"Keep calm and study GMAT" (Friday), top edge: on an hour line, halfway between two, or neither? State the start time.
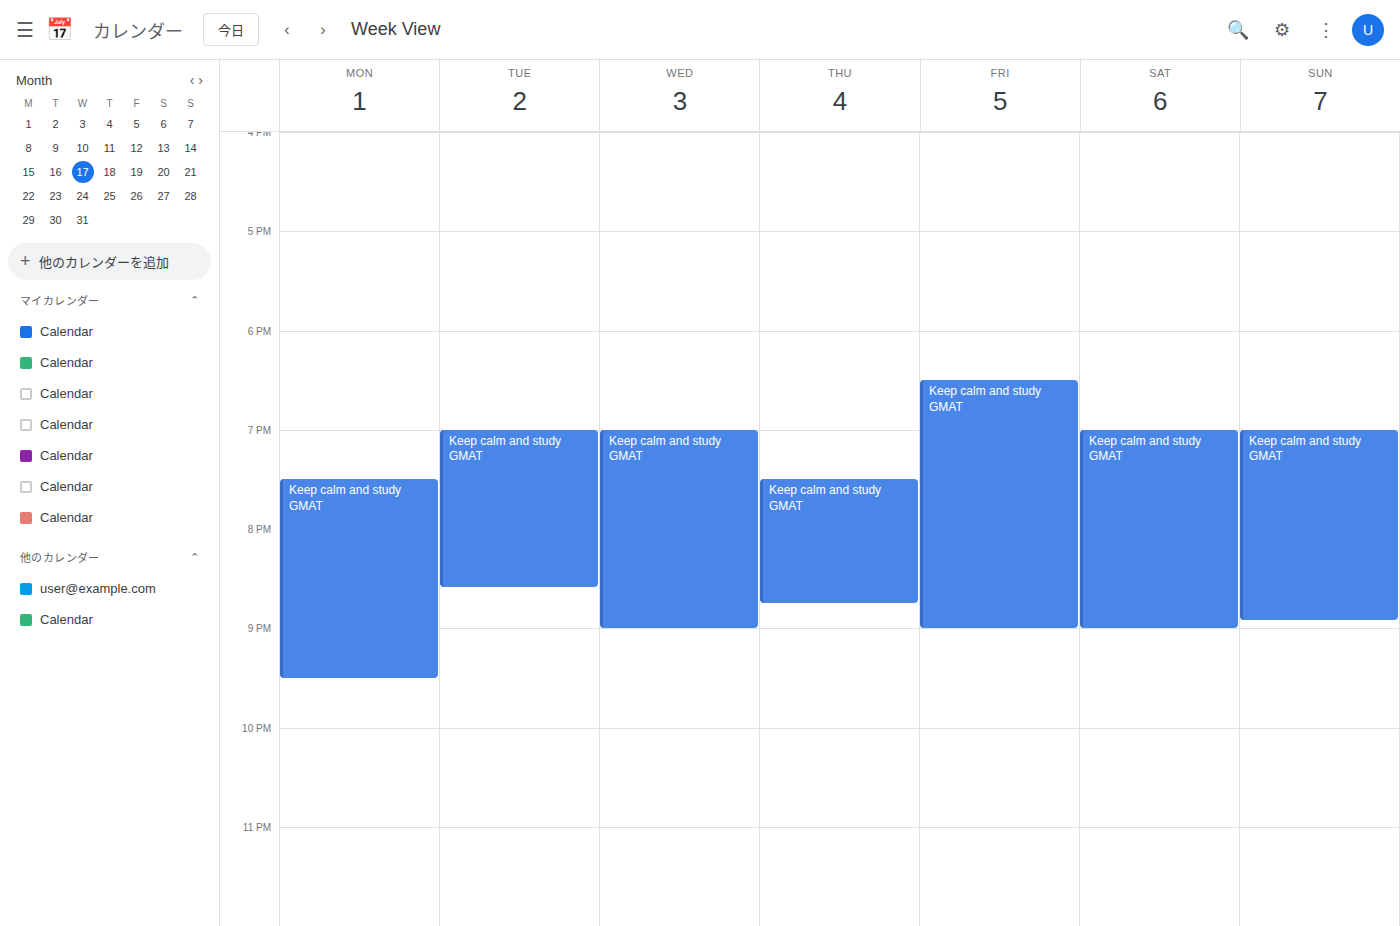
6:30 PM -- halfway between the 6 PM and 7 PM lines.